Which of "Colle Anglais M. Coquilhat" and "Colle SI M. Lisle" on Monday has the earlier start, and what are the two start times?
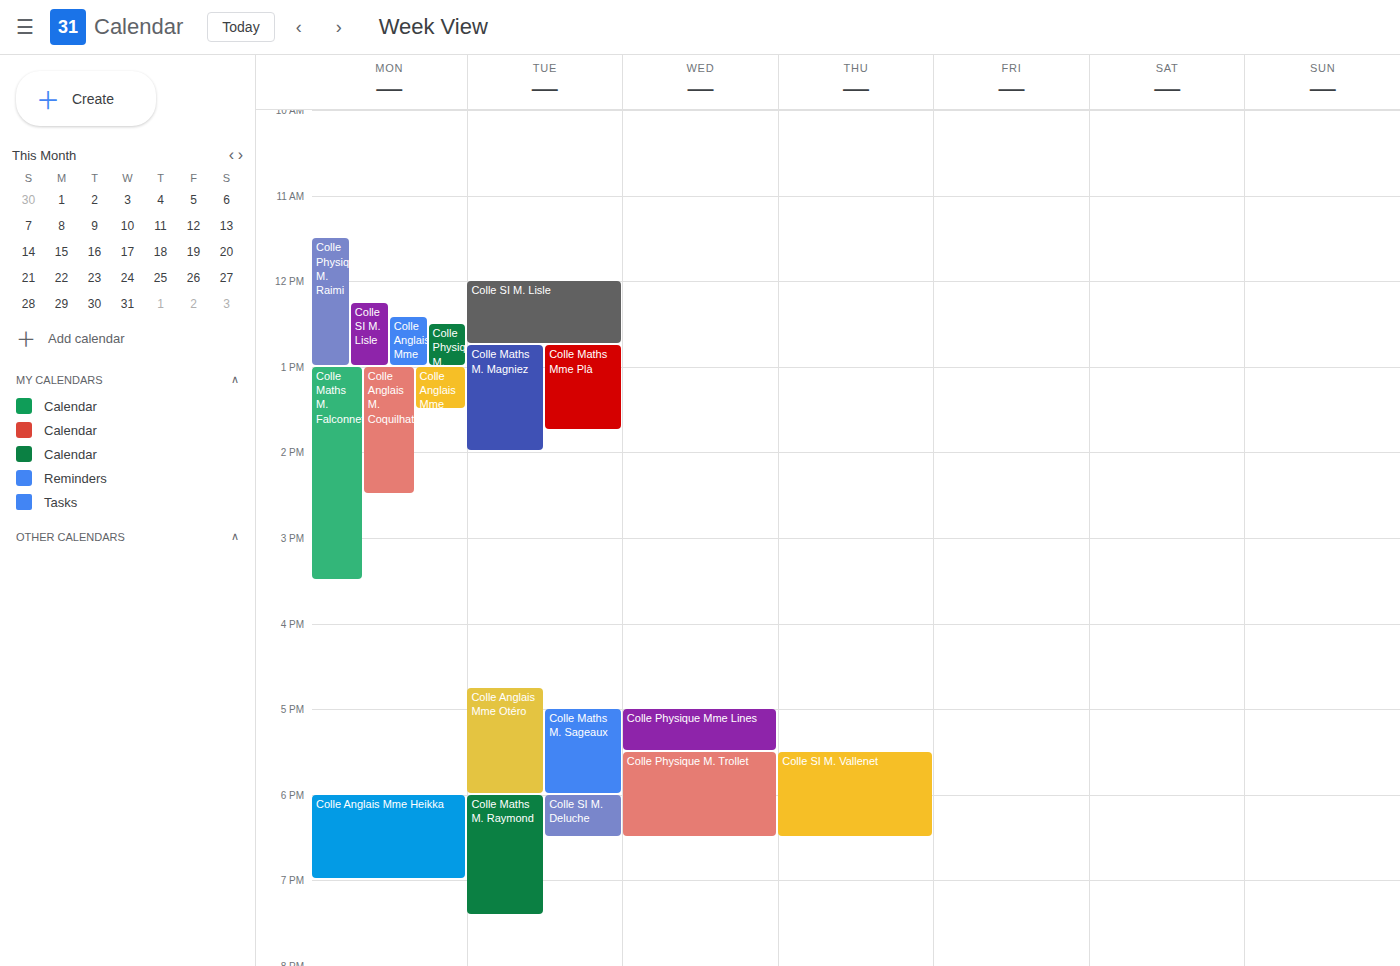
"Colle SI M. Lisle" 12:15 PM; "Colle Anglais M. Coquilhat" 1:00 PM.